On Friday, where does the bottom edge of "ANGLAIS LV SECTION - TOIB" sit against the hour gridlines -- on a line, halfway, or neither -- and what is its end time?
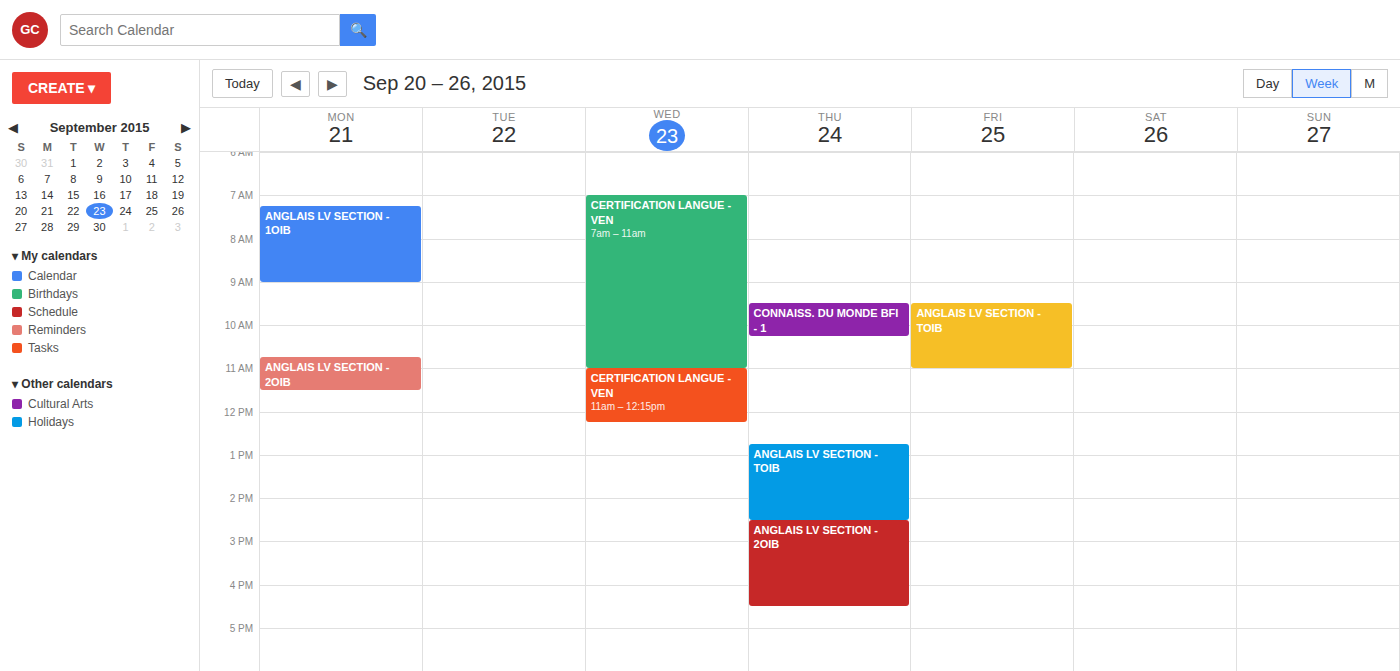
11:00 AM -- exactly on the 11 AM line.